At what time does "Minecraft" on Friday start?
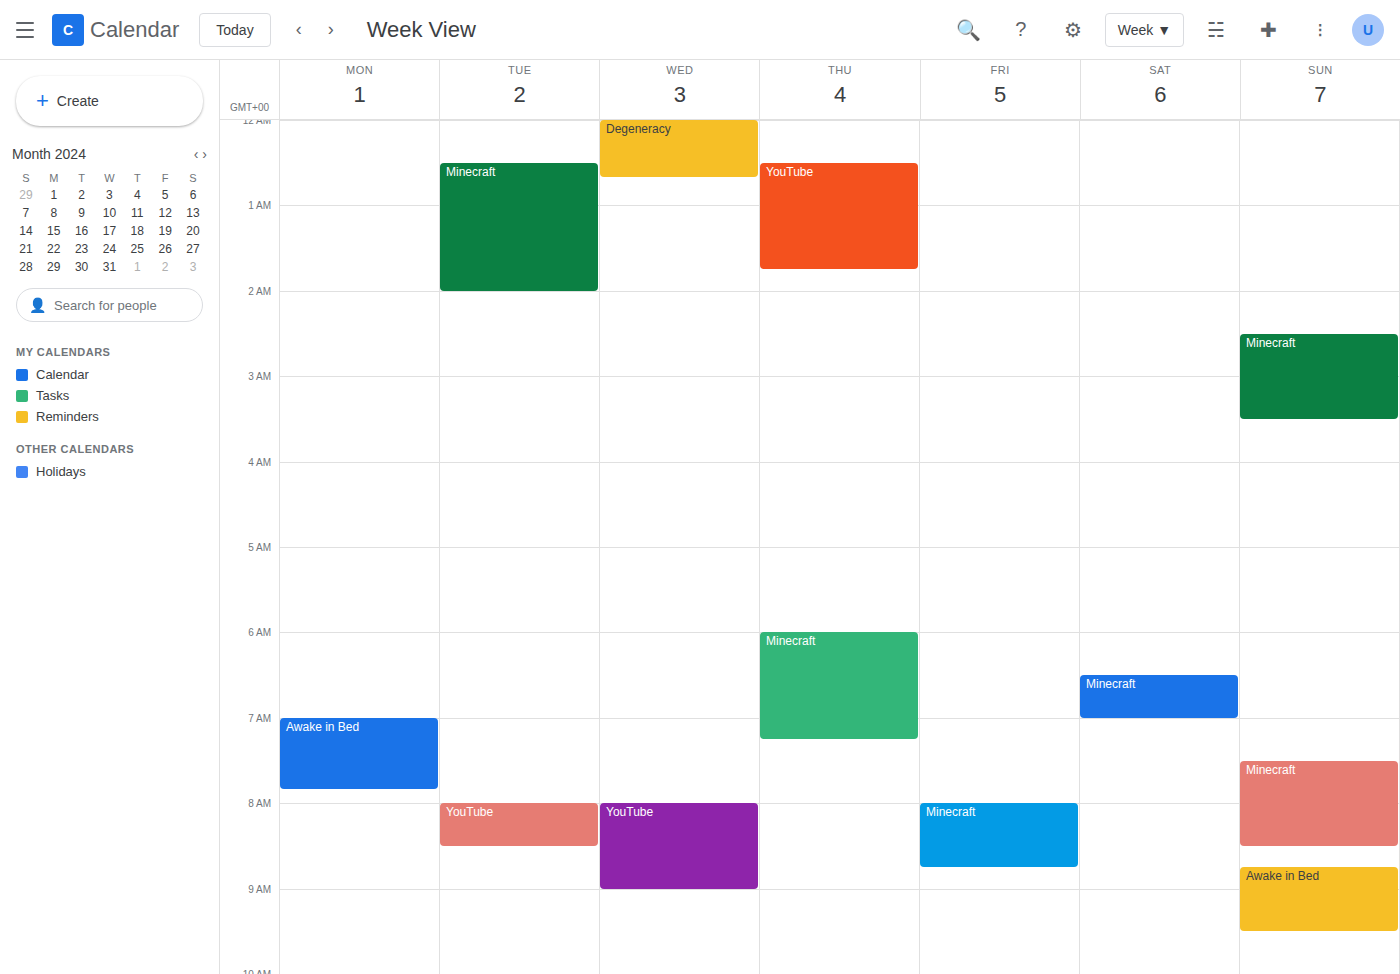
8:00 AM